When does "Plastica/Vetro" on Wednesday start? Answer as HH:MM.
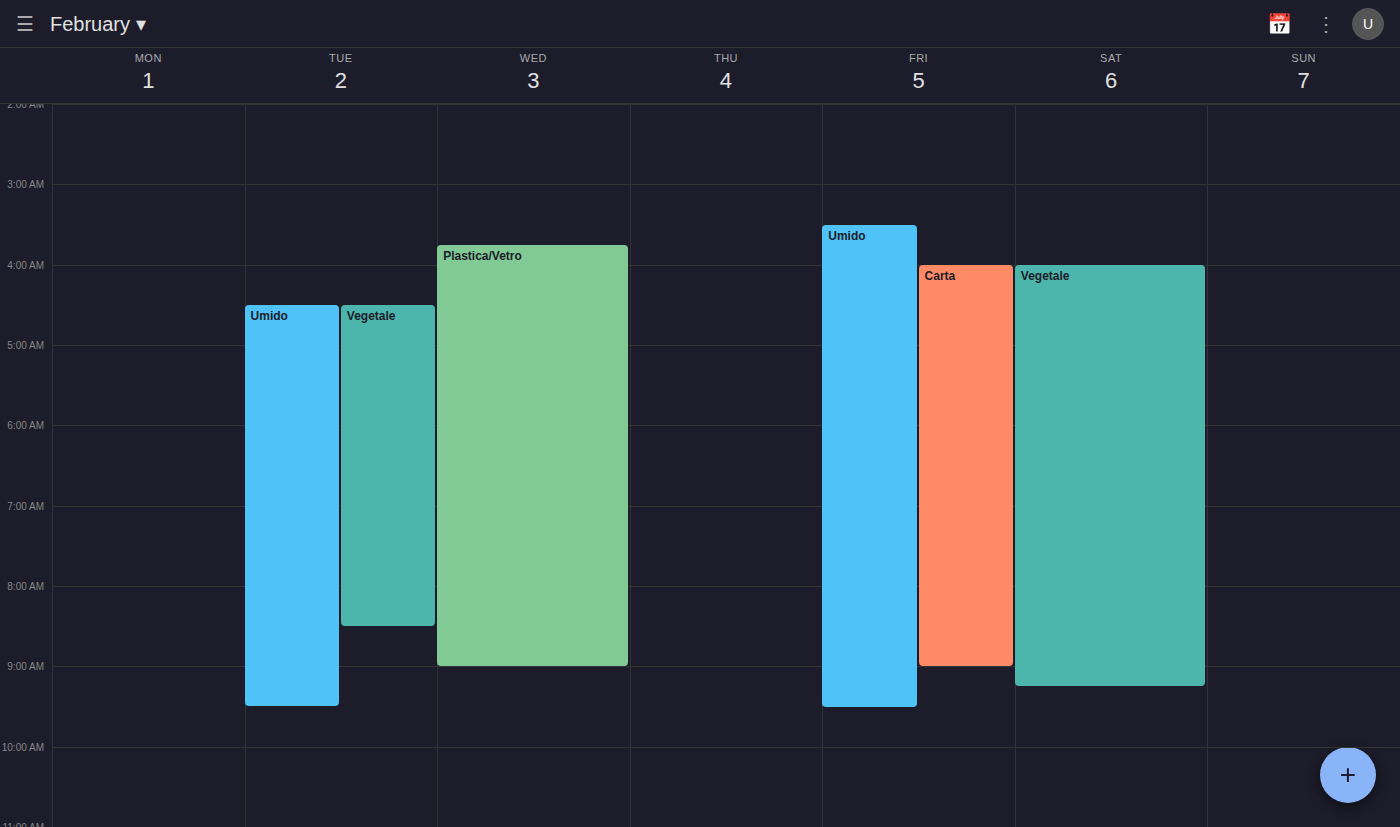
03:45